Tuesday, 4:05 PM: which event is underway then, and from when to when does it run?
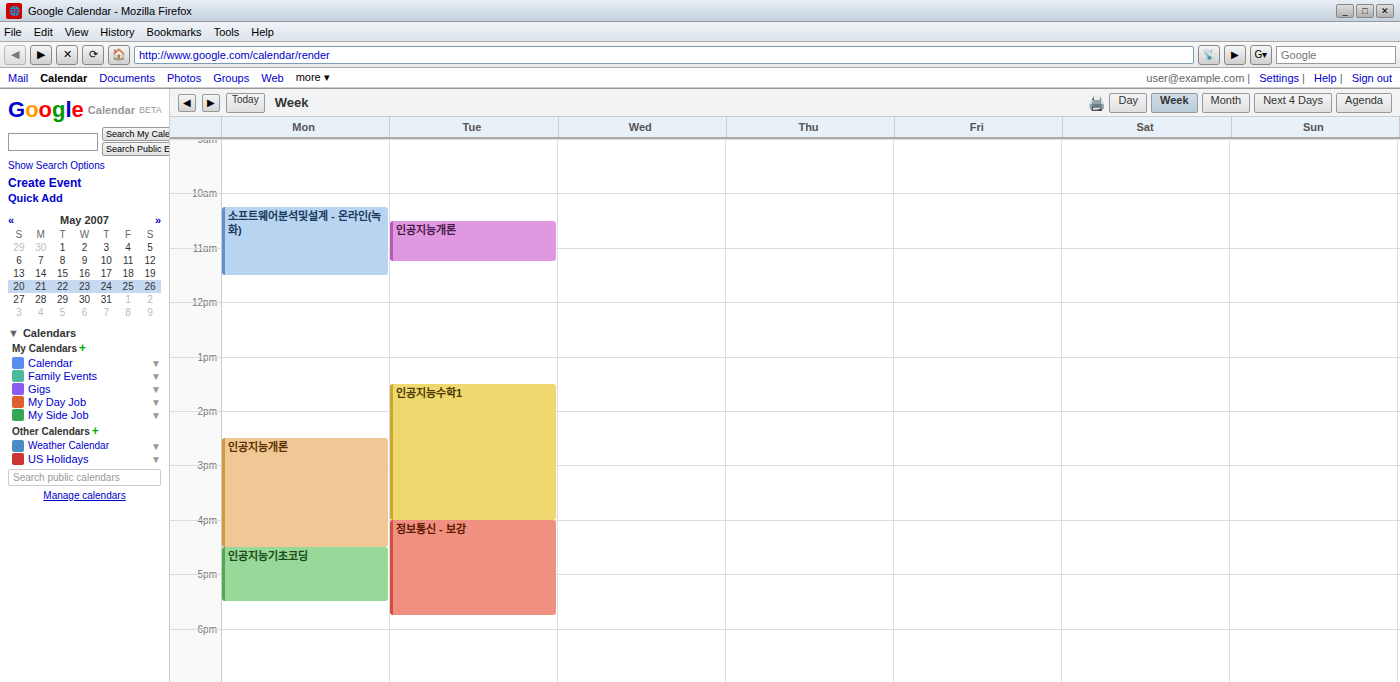
"정보통신 - 보강", 4:00 PM to 5:45 PM